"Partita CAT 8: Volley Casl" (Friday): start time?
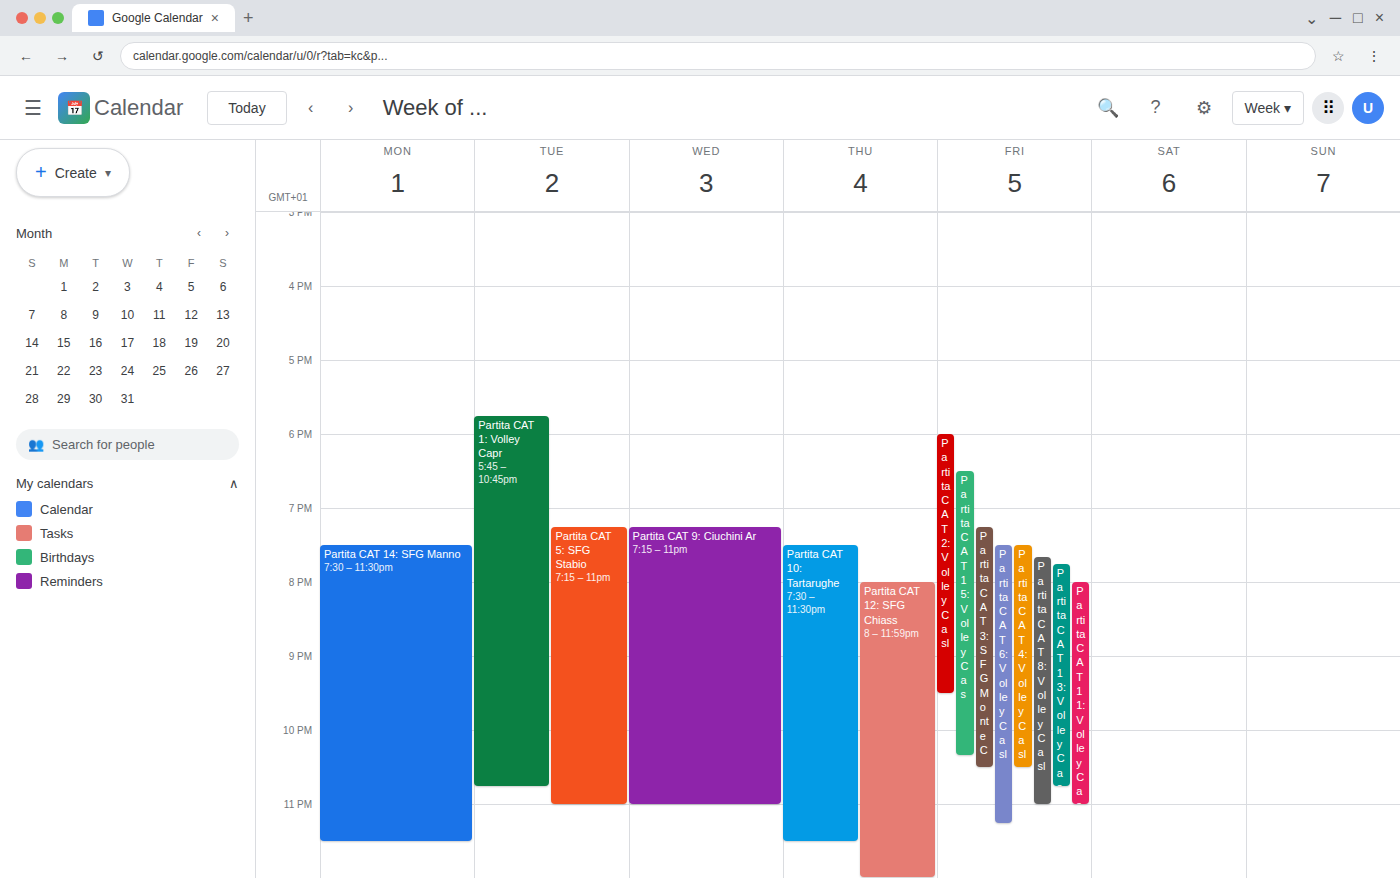
7:40 PM